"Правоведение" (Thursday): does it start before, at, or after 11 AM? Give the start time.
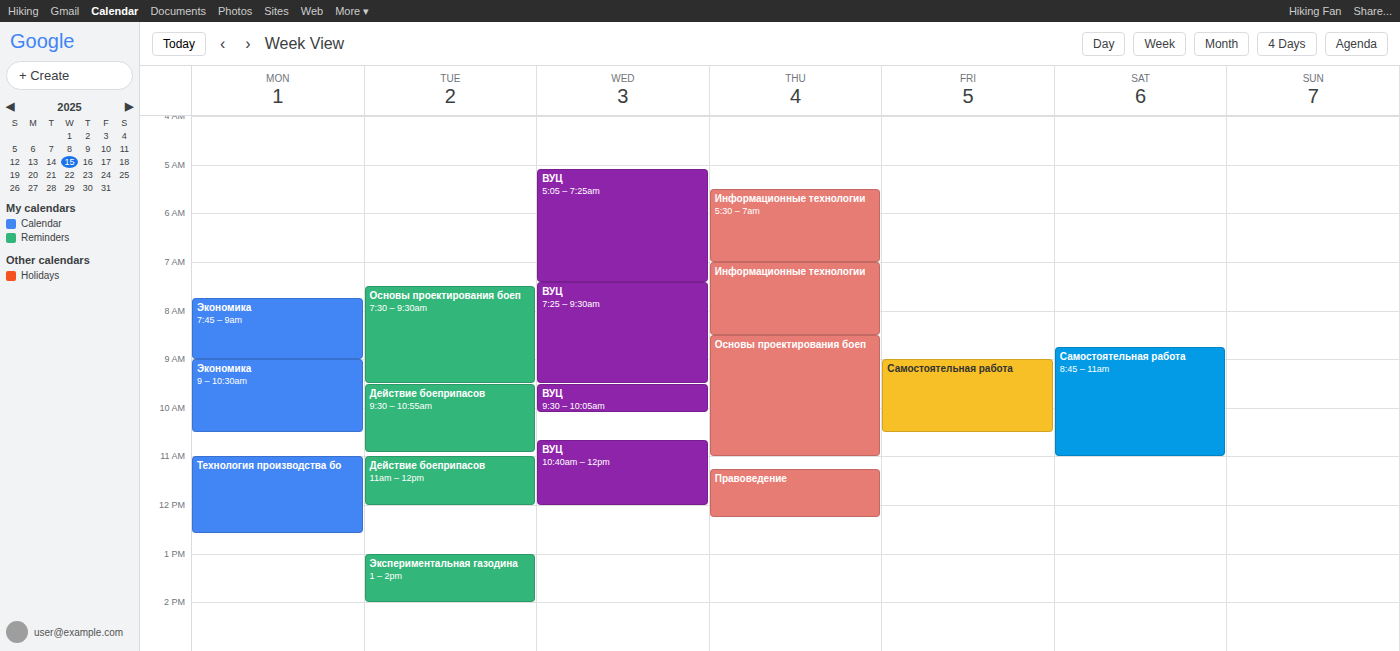
11:15 AM -- after 11 AM, 15 minutes below the 11 AM line.